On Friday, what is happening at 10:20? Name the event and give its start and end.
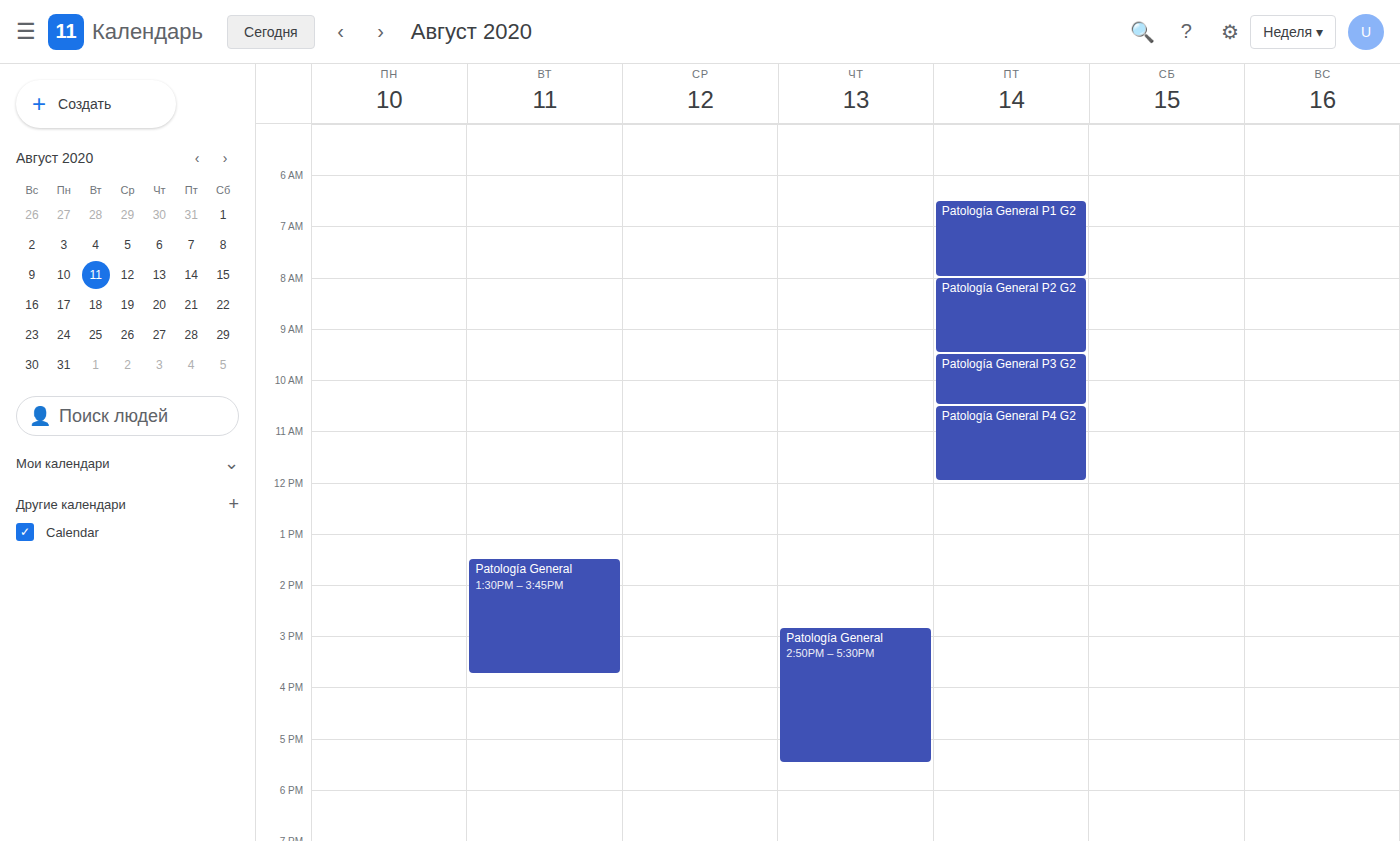
"Patología General P3 G2", 09:30 to 10:30